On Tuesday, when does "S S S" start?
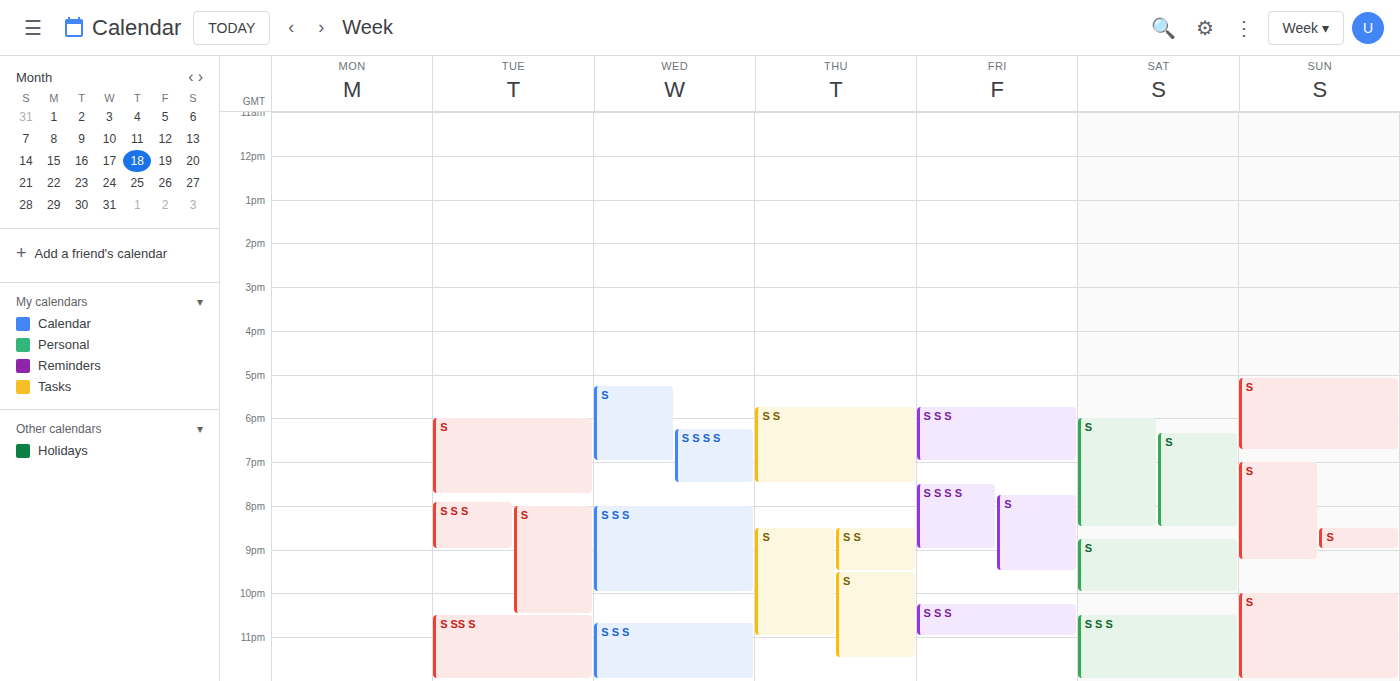
7:55 PM